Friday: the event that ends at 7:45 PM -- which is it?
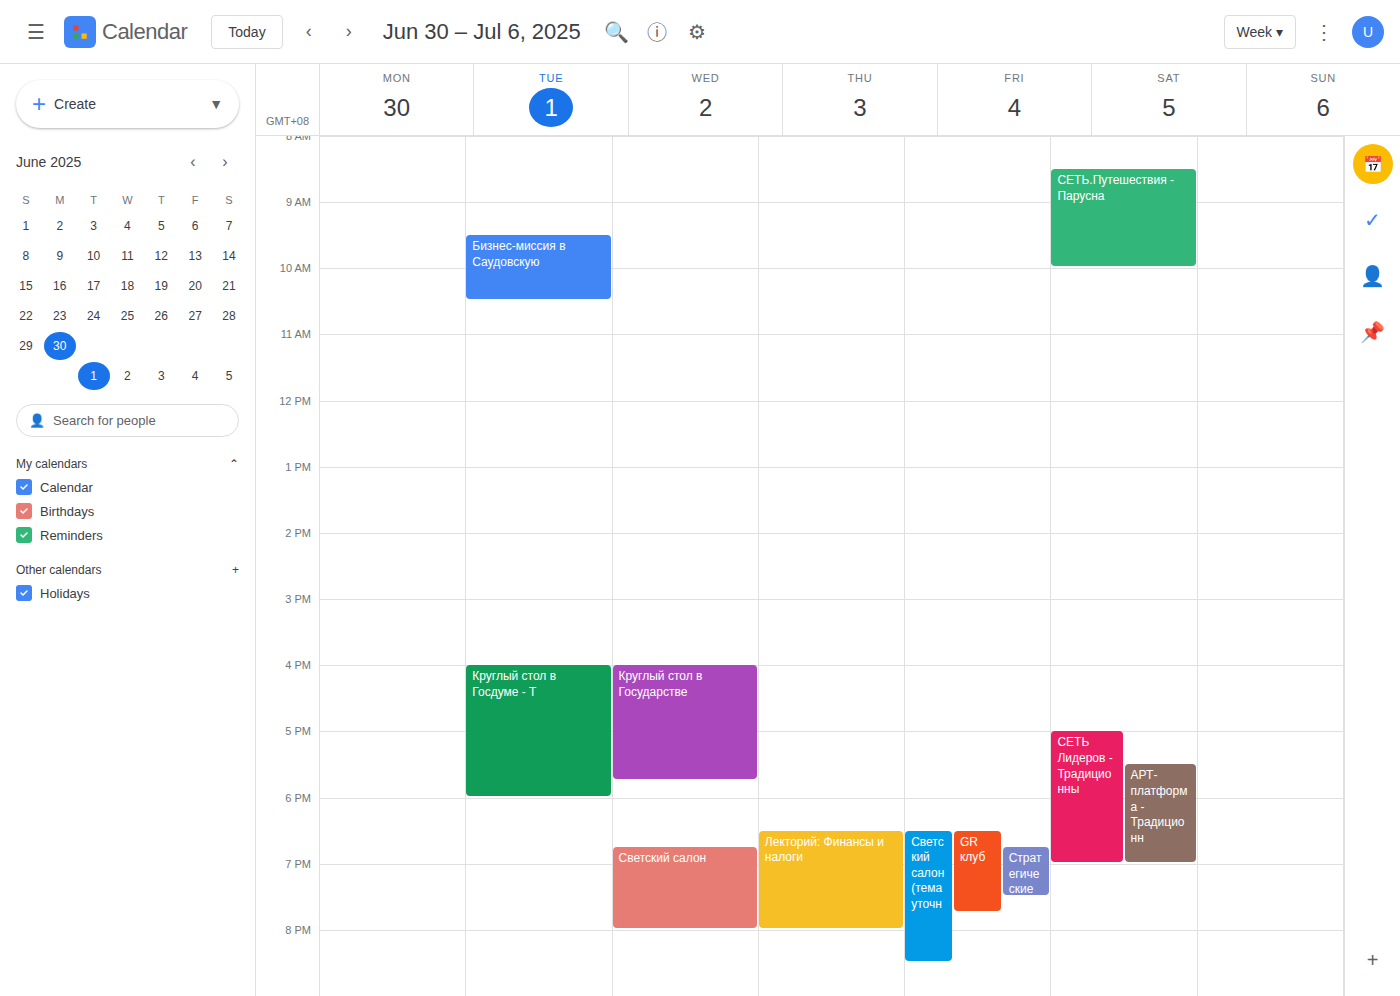
"GR клуб"